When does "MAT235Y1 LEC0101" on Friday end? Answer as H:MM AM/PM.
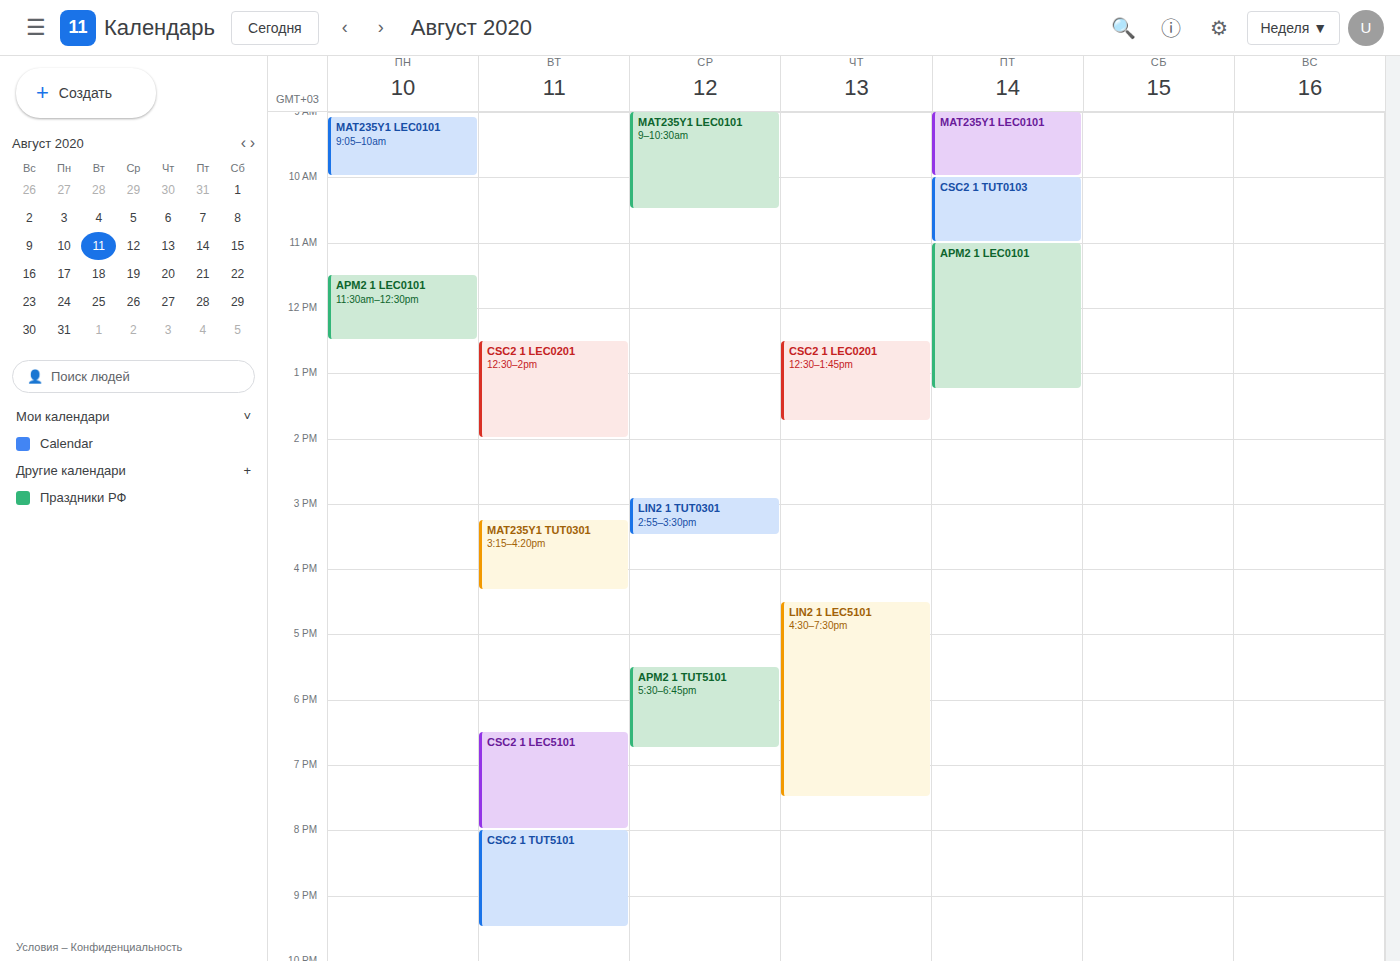
10:00 AM